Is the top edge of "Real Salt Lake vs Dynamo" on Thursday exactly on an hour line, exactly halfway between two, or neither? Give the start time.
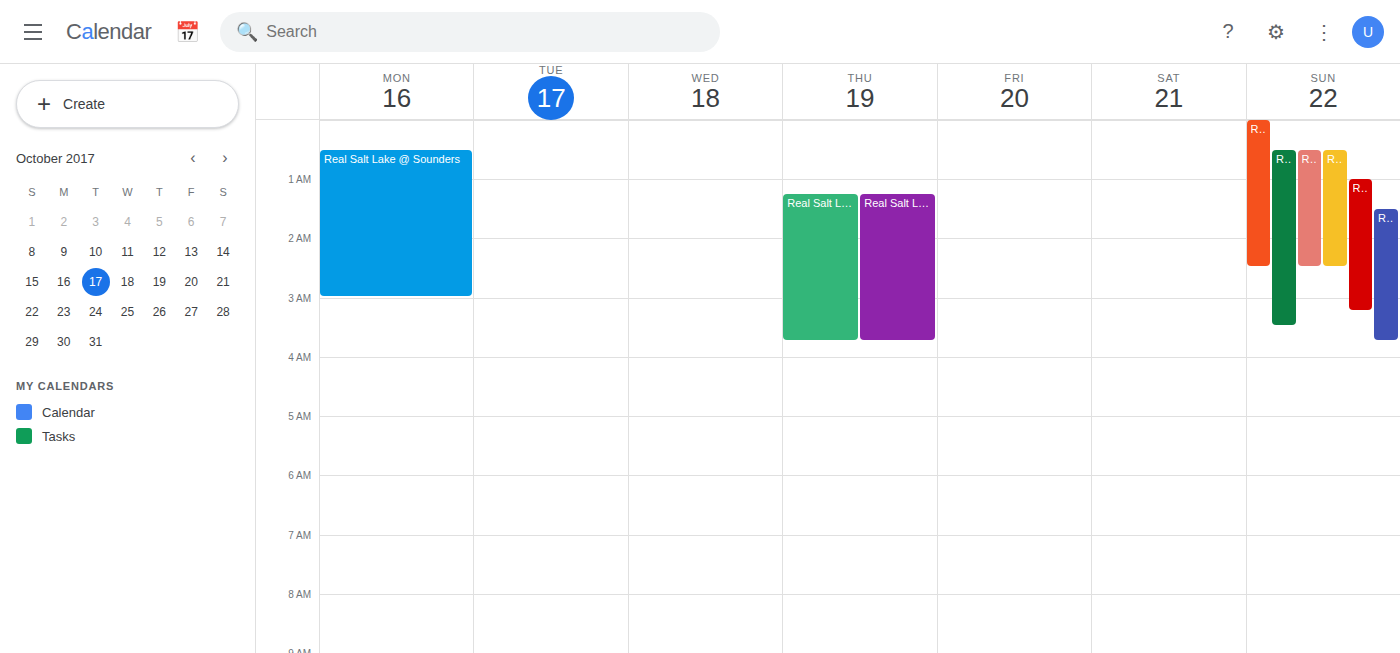
1:15 AM -- neither: a quarter of the way from the 1 AM line to the 2 AM line.